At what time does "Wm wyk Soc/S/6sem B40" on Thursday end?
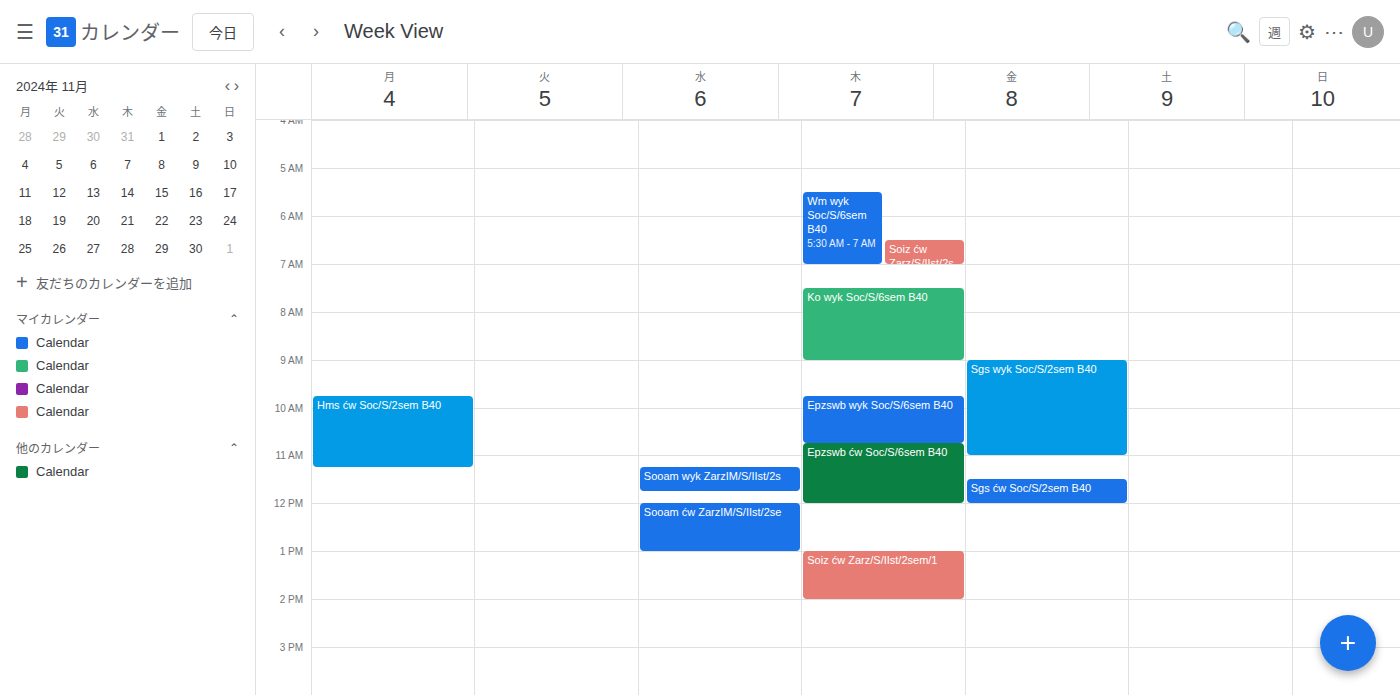
7:00 AM